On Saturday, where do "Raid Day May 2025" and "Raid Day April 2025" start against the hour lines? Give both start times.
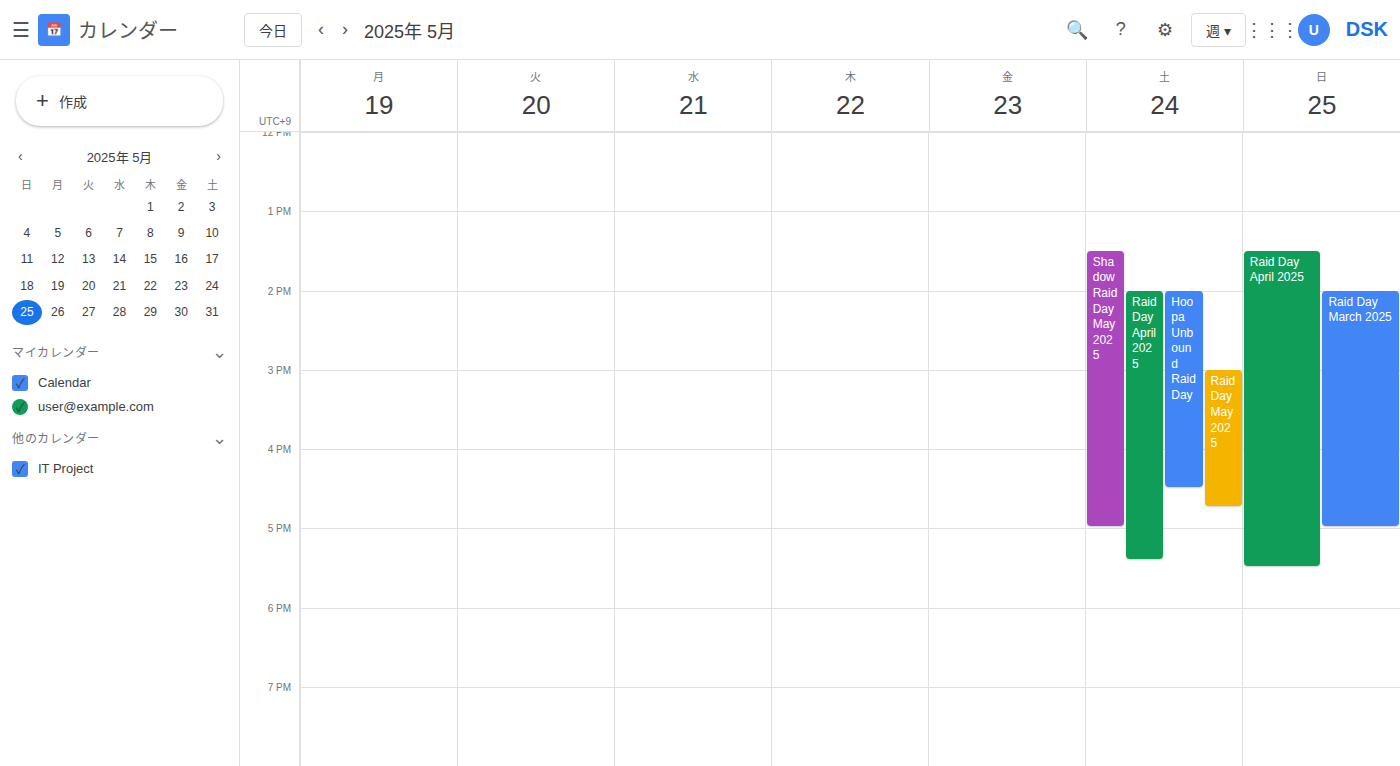
"Raid Day May 2025": 3:00 PM, exactly on the 3 PM line. "Raid Day April 2025": 2:00 PM, exactly on the 2 PM line.